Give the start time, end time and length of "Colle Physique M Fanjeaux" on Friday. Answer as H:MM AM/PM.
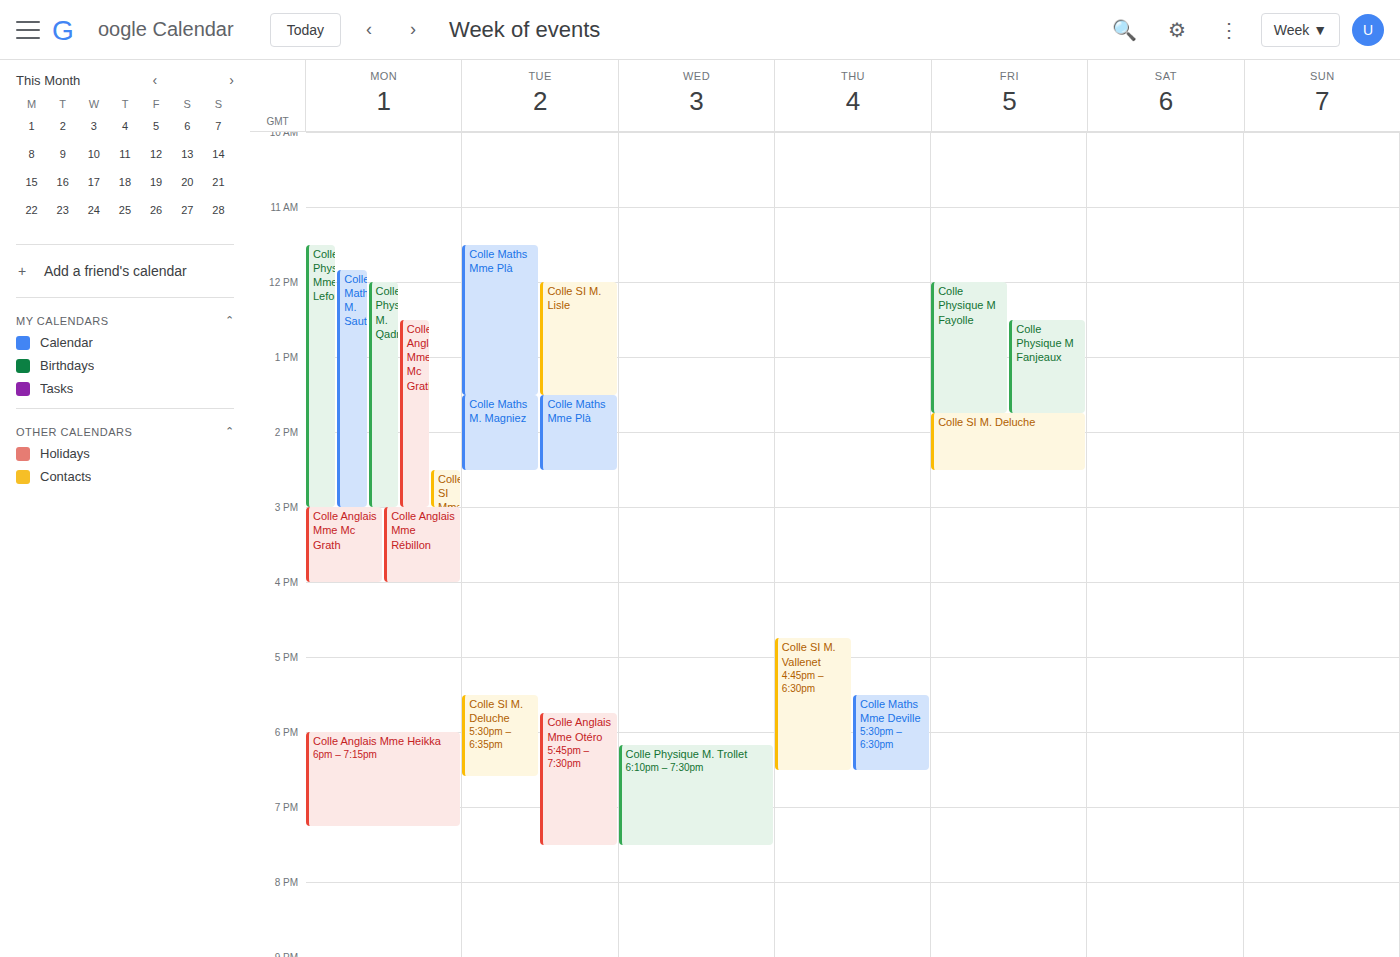
12:30 PM to 1:45 PM, 1 hour 15 minutes